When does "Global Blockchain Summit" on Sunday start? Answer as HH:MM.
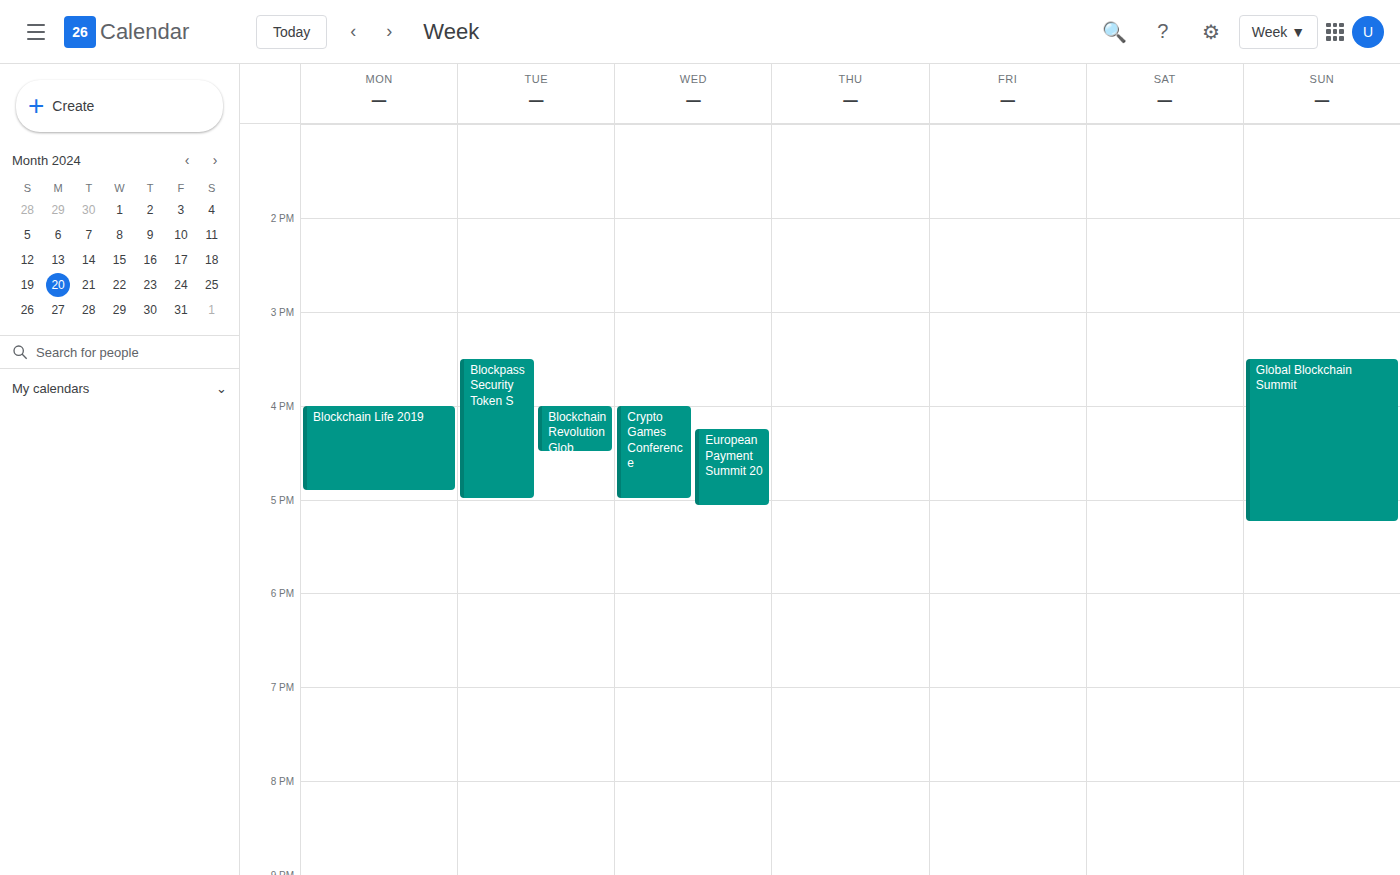
15:30